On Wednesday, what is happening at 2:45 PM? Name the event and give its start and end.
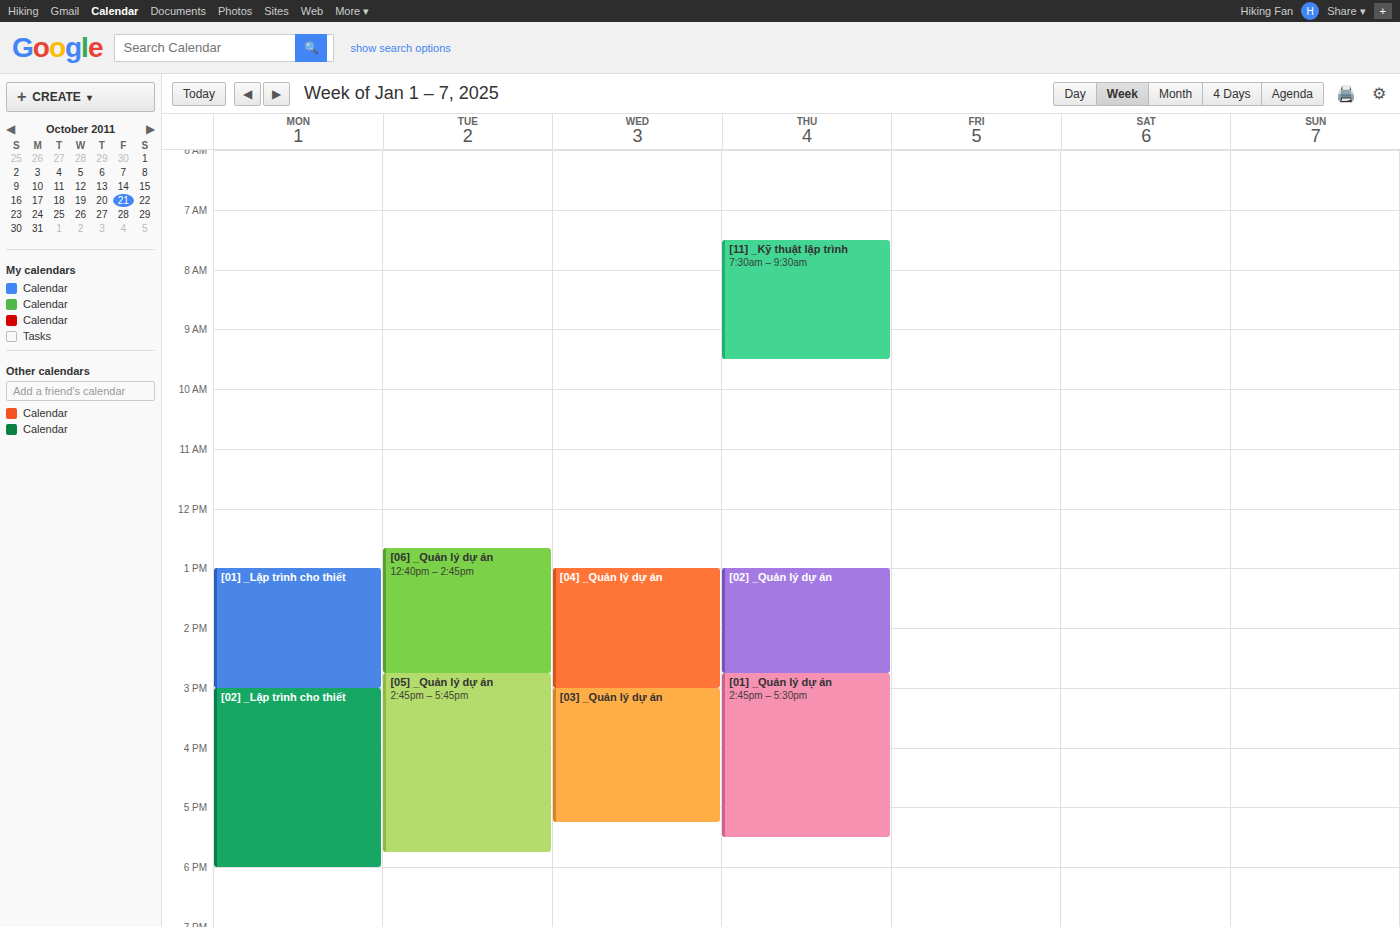
"[04] _Quản lý dự án", 1:00 PM to 3:00 PM